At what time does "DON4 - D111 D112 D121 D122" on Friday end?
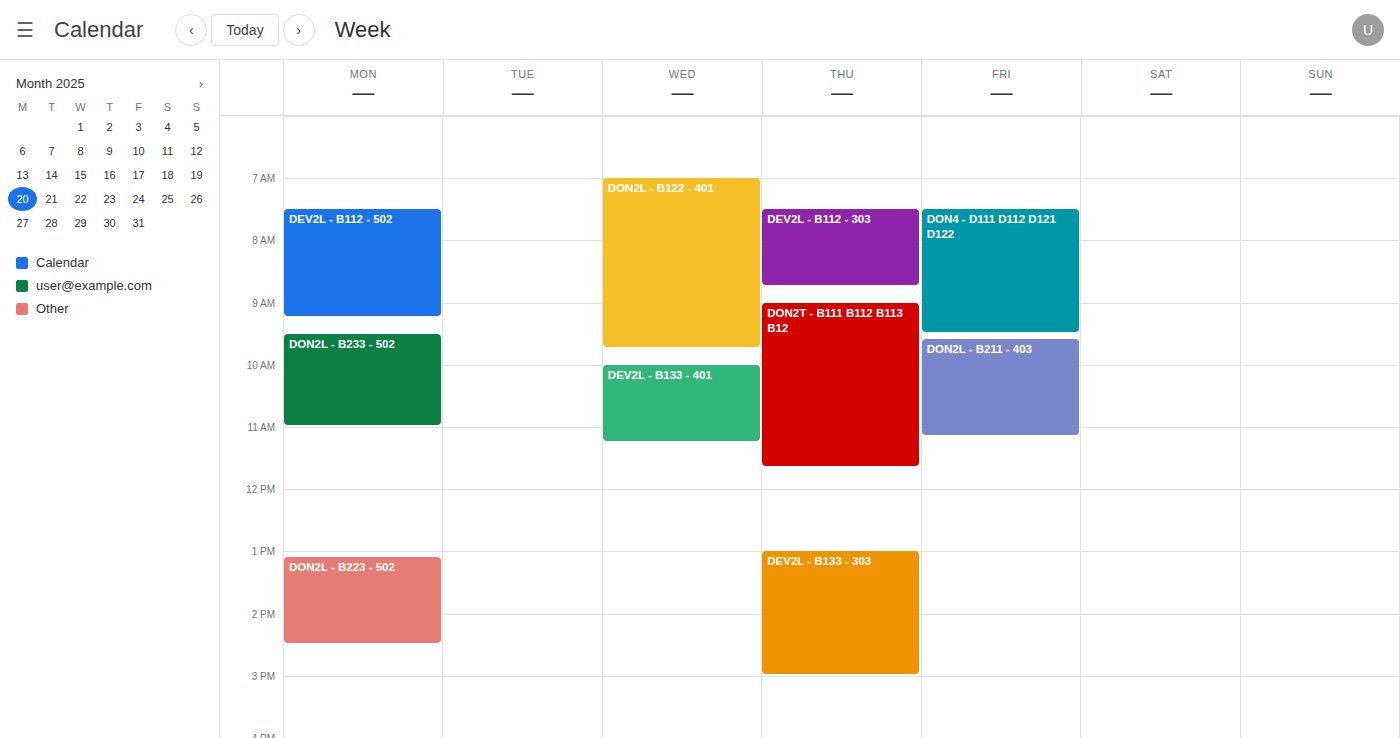
9:30 AM